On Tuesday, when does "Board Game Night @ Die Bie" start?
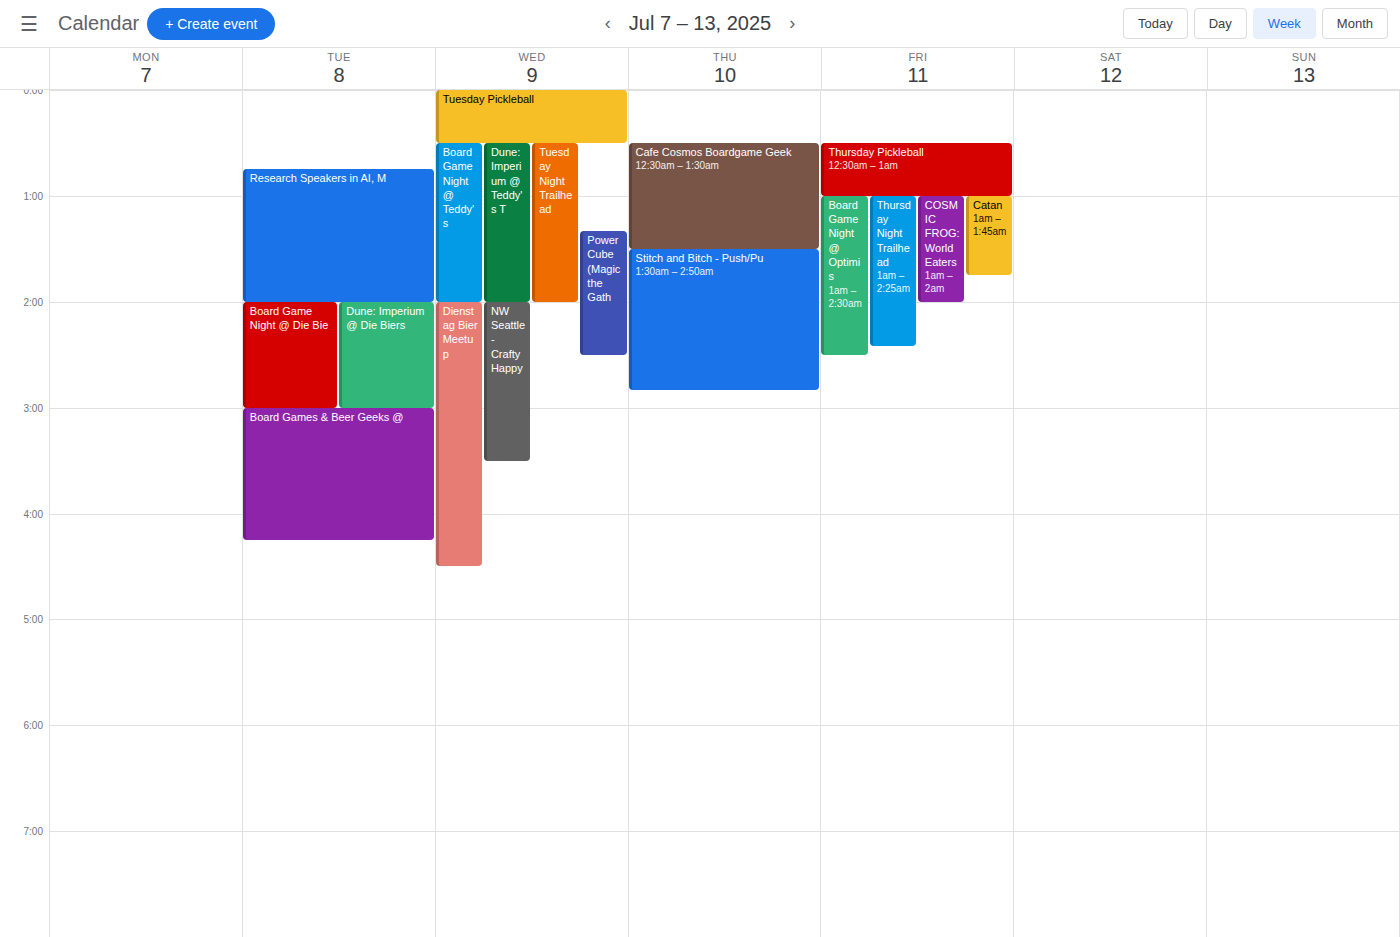
2:00 AM